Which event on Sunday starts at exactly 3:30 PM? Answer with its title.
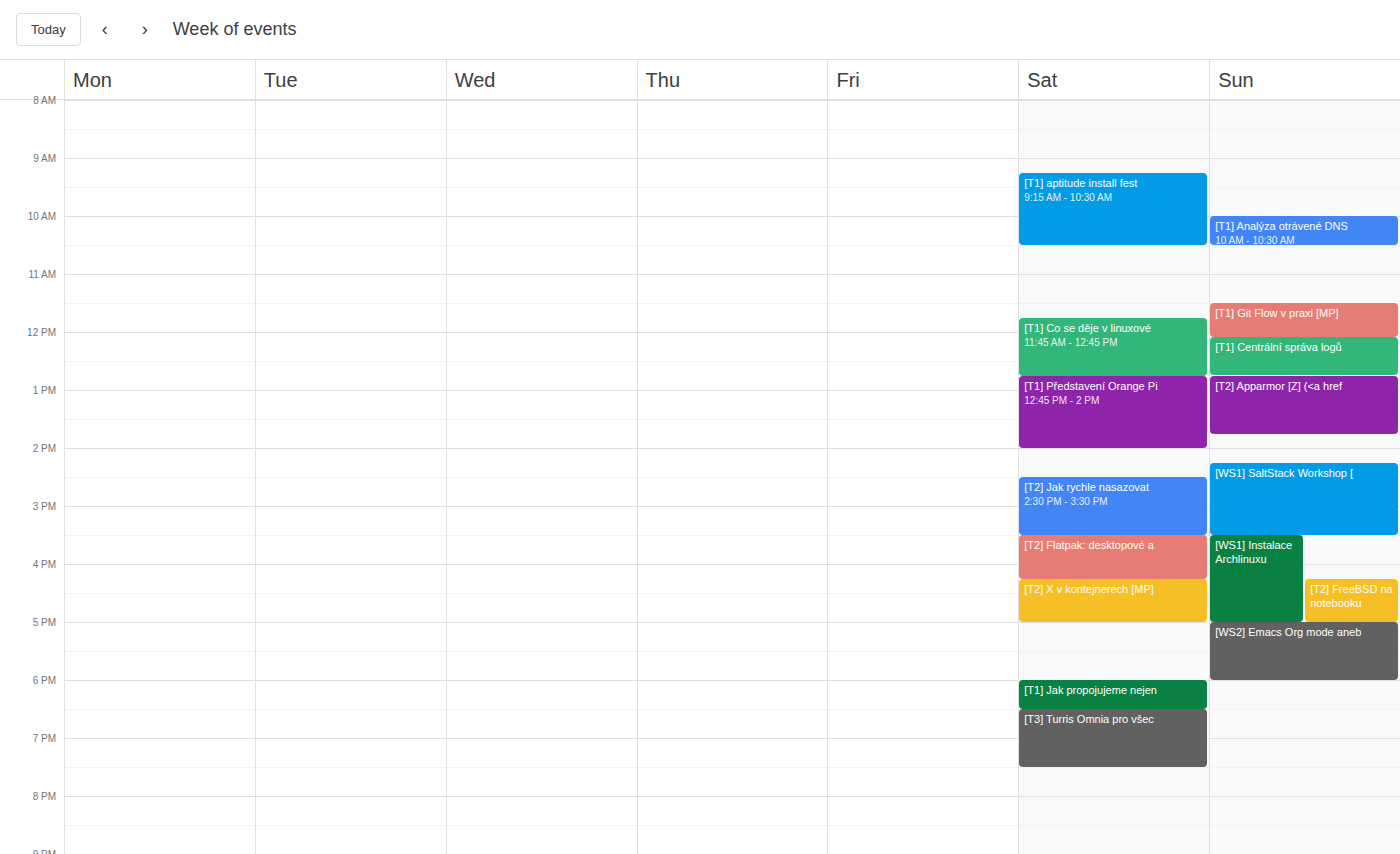
"[WS1] Instalace Archlinuxu"